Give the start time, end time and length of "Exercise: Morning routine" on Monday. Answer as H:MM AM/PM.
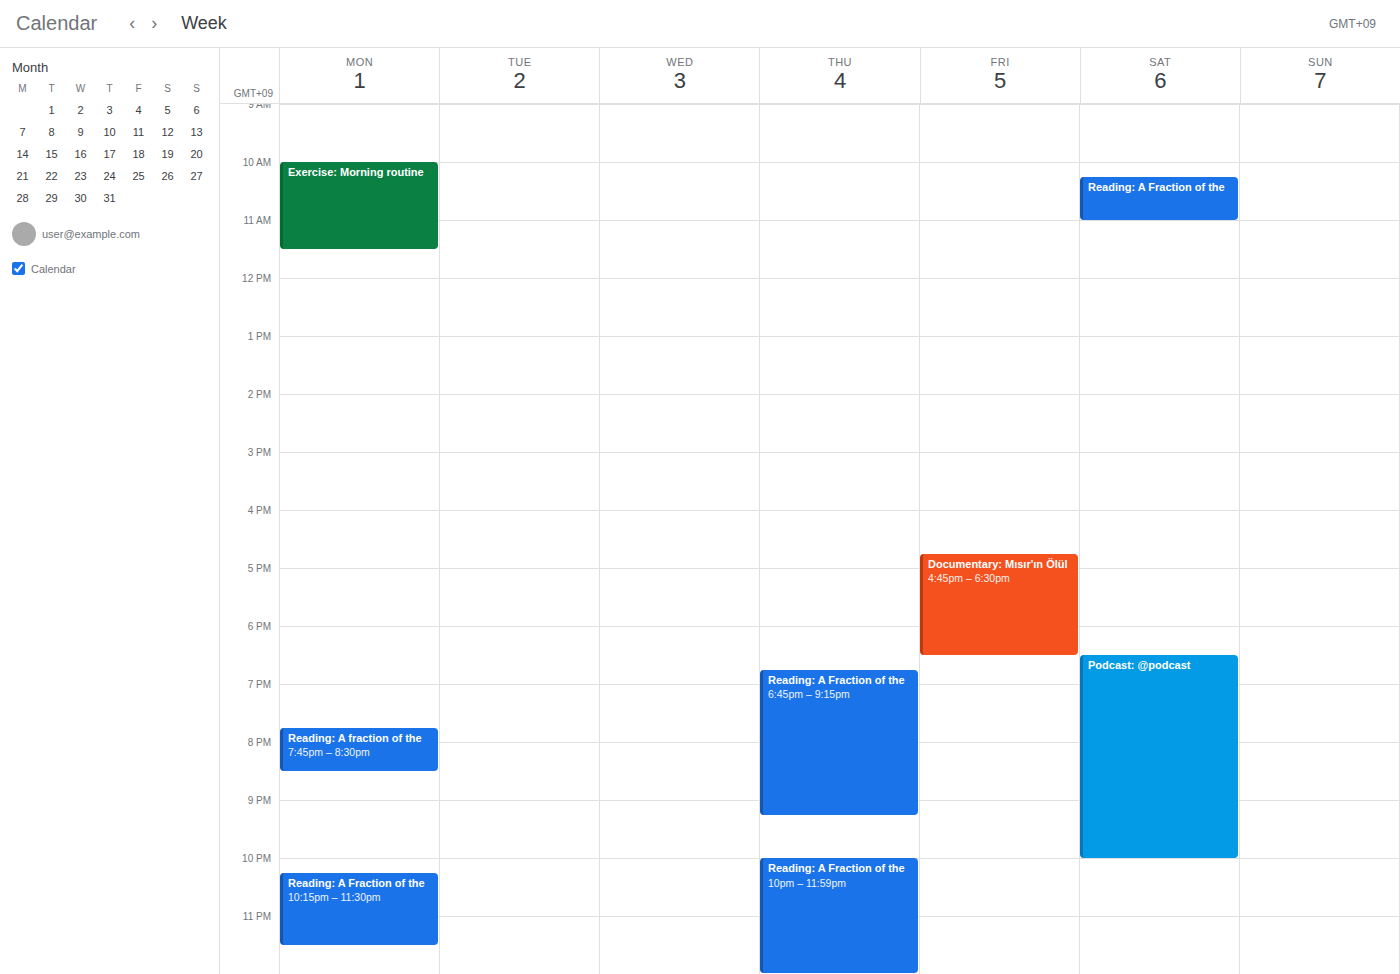
10:00 AM to 11:30 AM, 1 hour 30 minutes